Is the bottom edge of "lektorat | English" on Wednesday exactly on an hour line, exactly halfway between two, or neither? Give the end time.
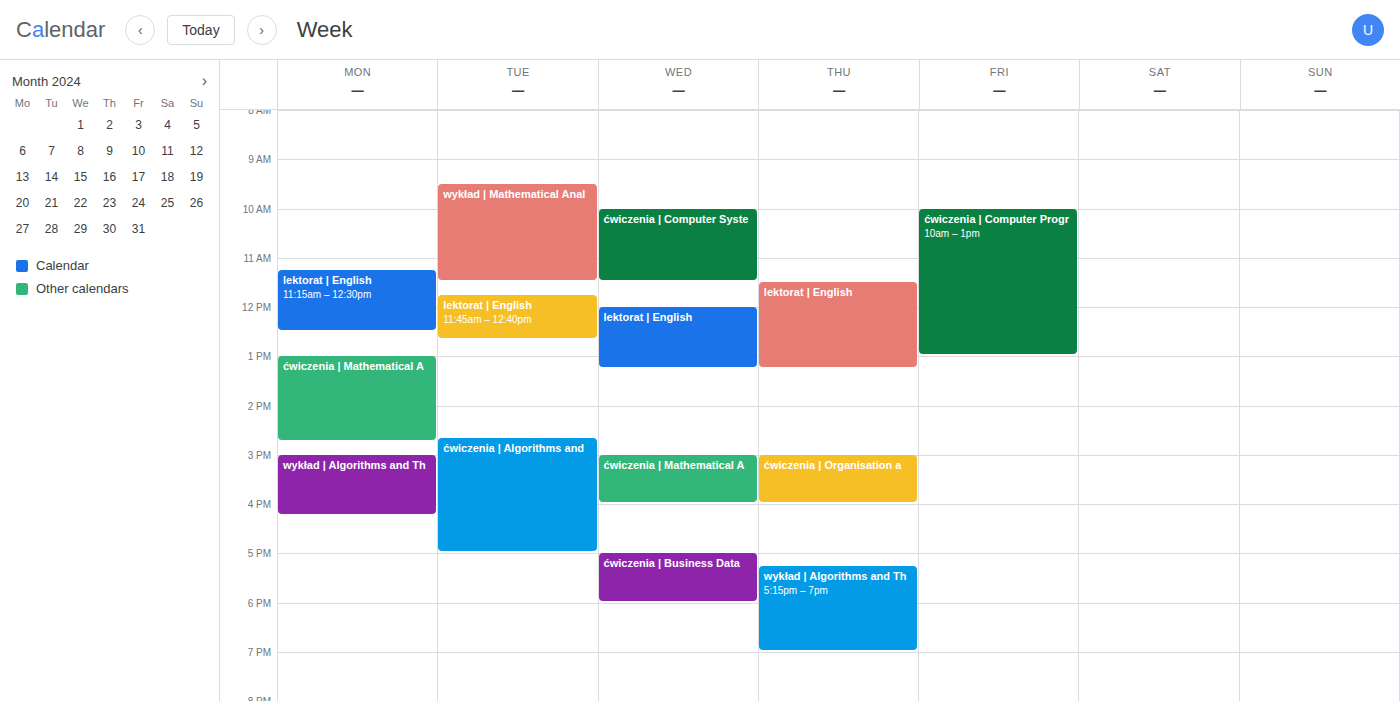
13:15 -- neither: a quarter of the way from the 13:00 line to the 14:00 line.